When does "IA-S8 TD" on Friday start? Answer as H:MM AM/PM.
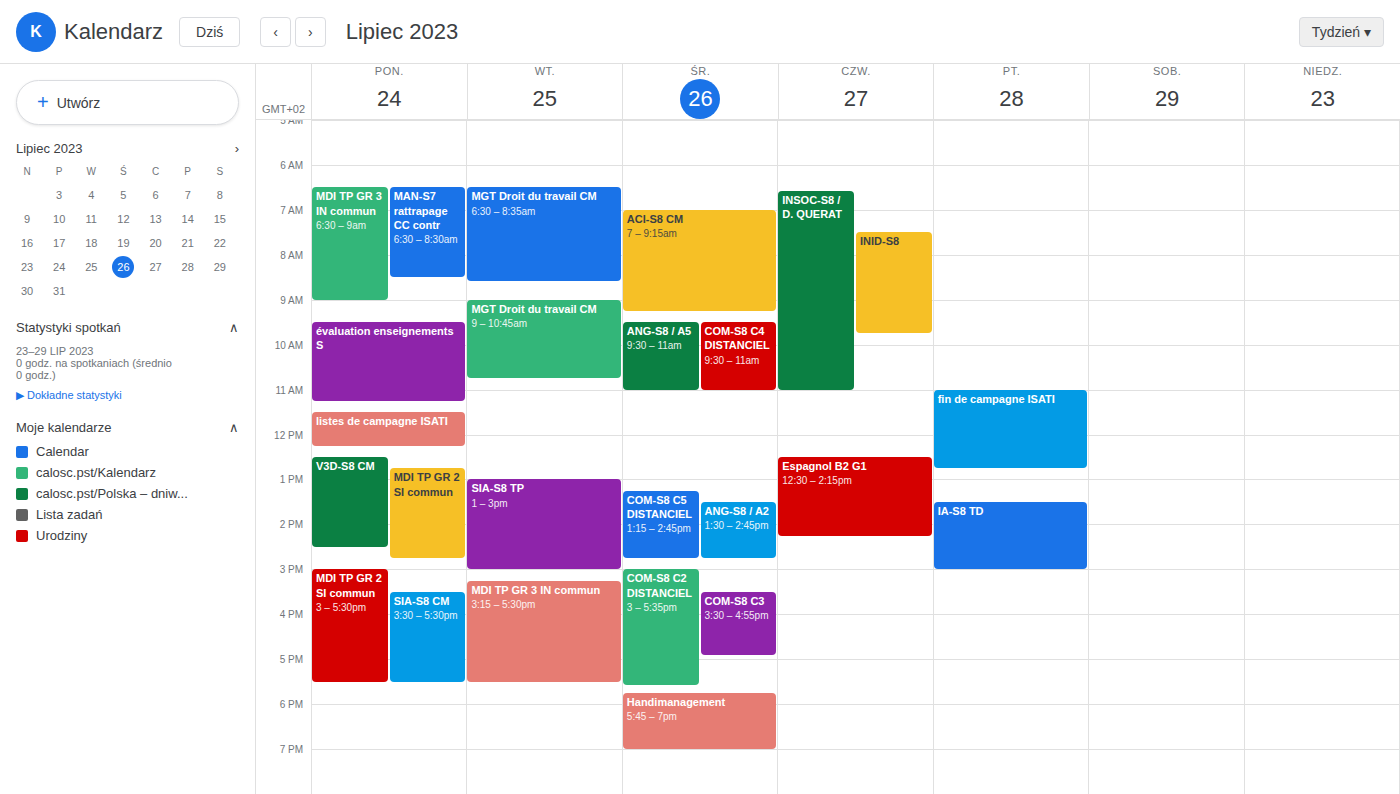
1:30 PM